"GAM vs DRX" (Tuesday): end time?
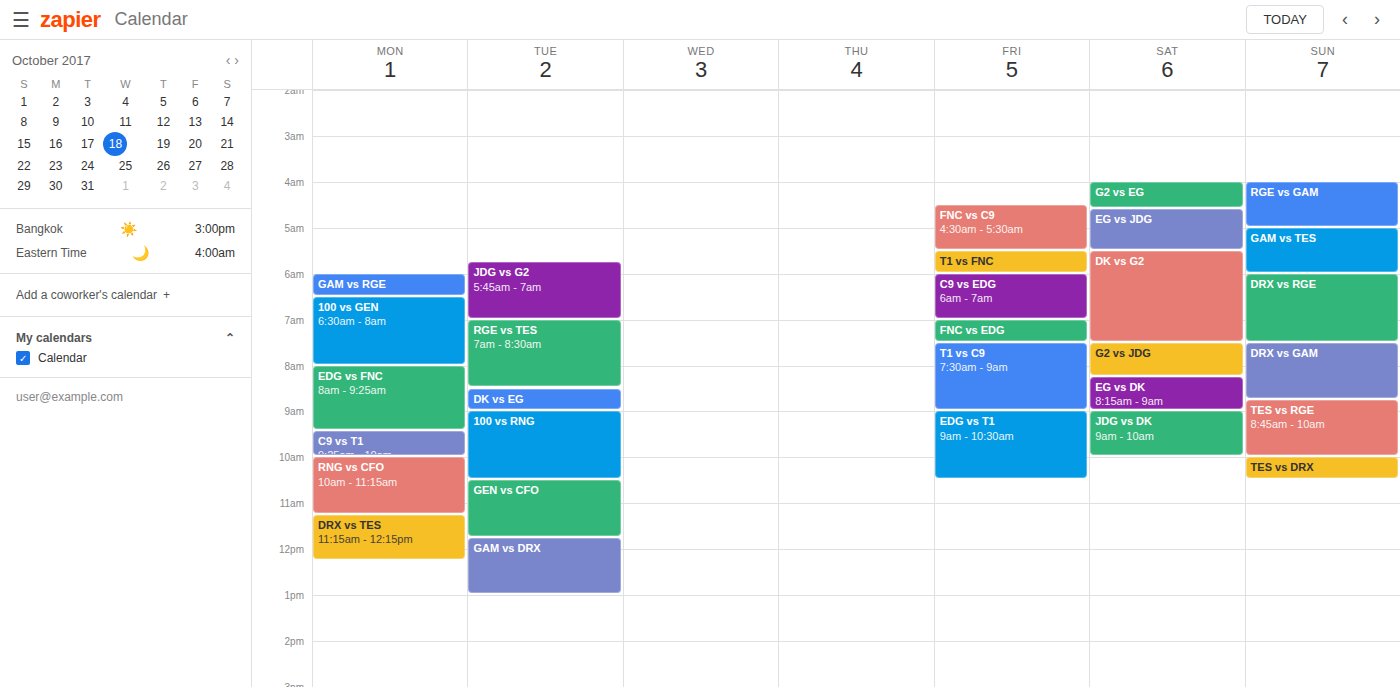
1:00 PM